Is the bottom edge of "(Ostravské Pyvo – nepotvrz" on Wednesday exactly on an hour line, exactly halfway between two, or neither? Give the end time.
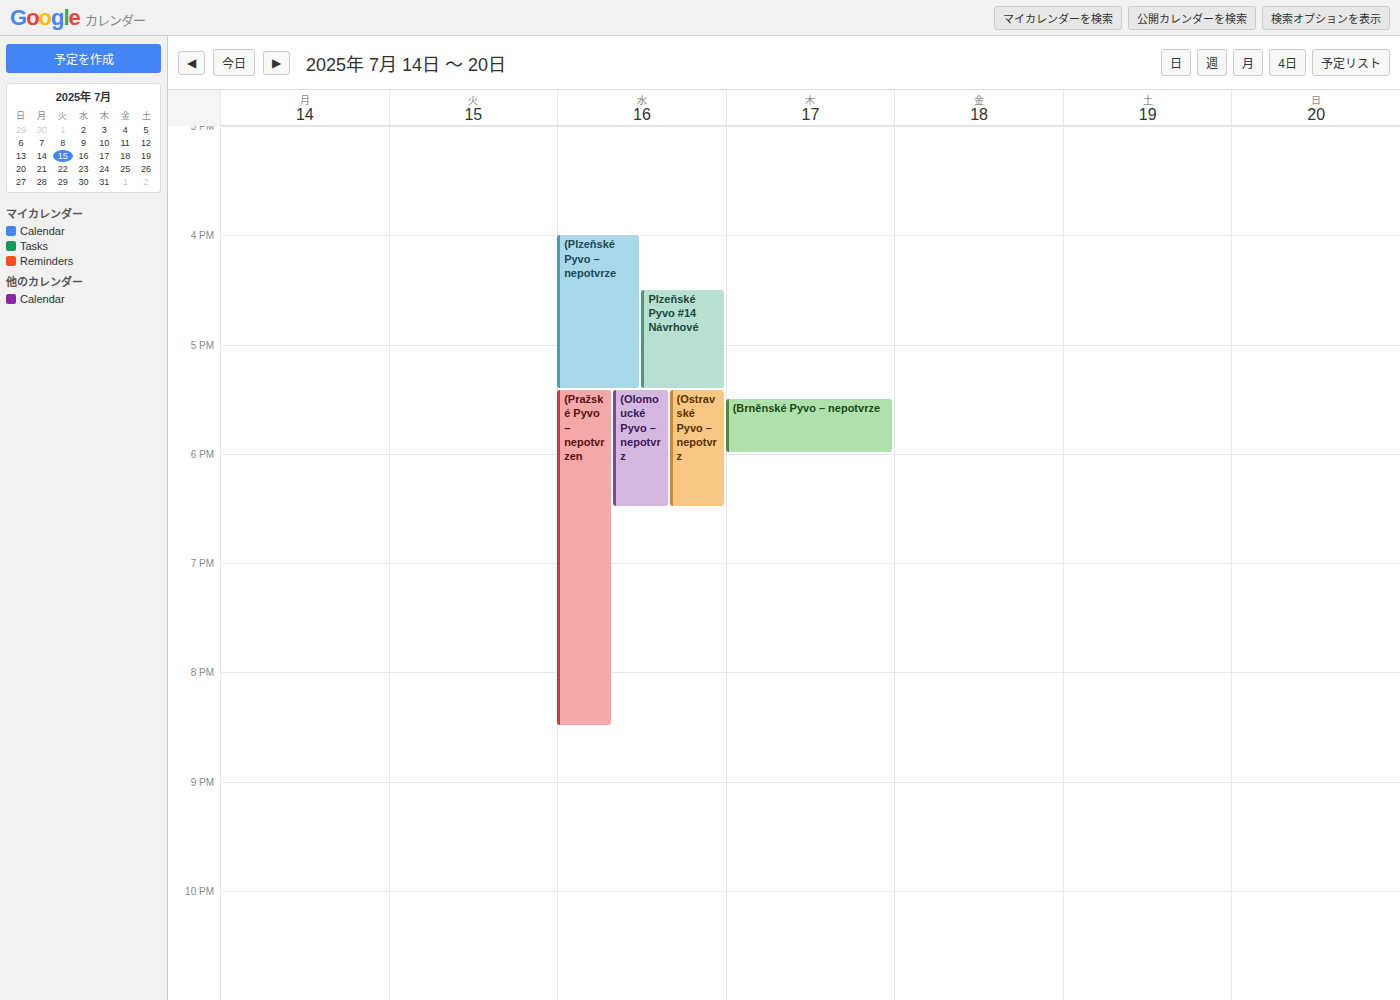
6:30 PM -- halfway between the 6 PM and 7 PM lines.